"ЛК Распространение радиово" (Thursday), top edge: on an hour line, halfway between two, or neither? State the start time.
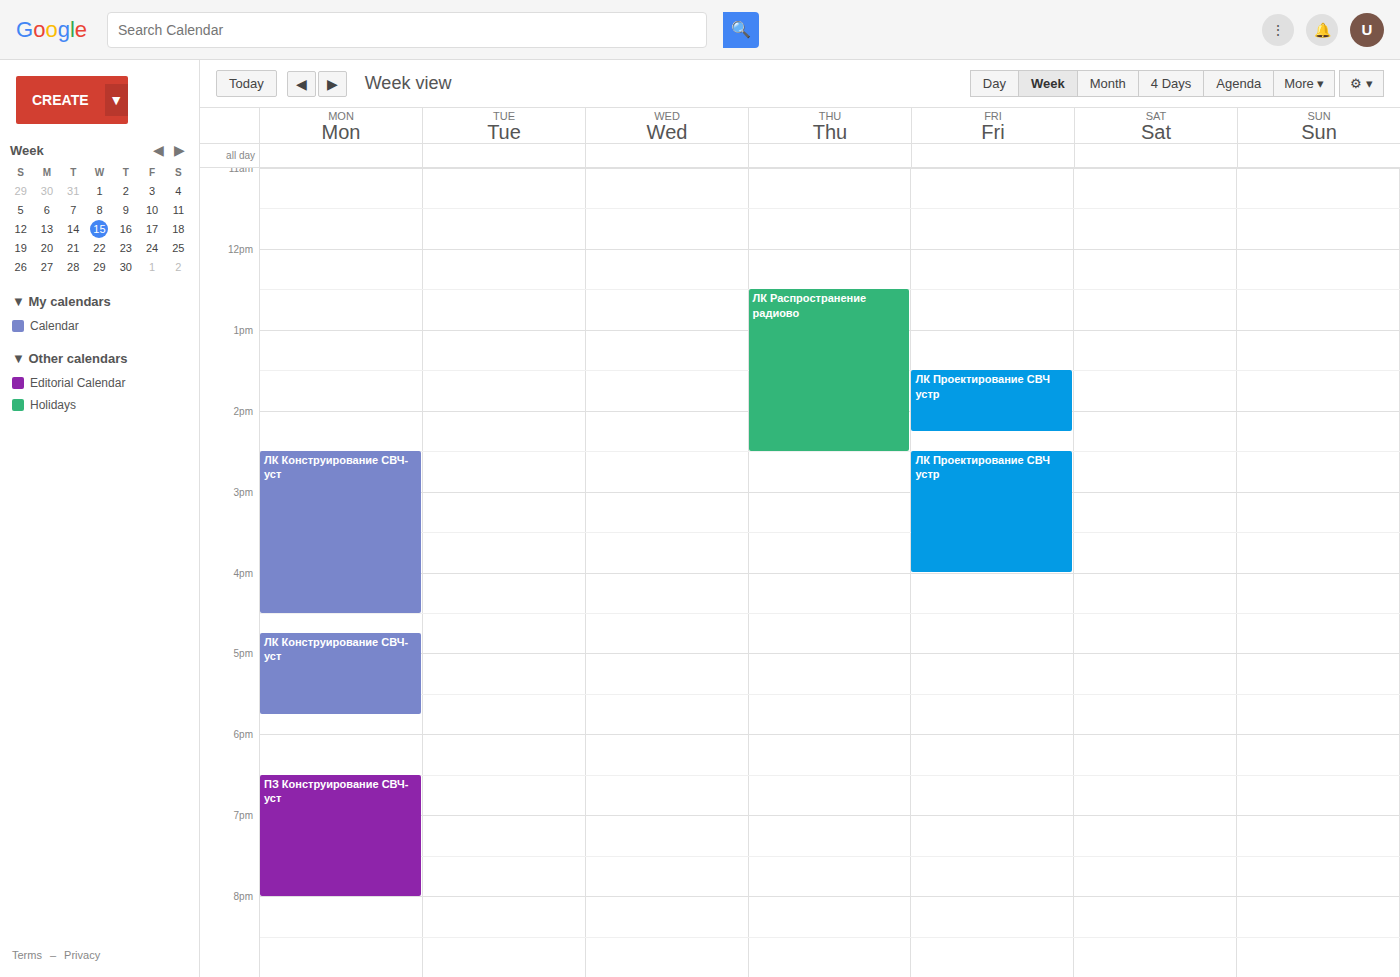
12:30 PM -- halfway between the 12 PM and 1 PM lines.